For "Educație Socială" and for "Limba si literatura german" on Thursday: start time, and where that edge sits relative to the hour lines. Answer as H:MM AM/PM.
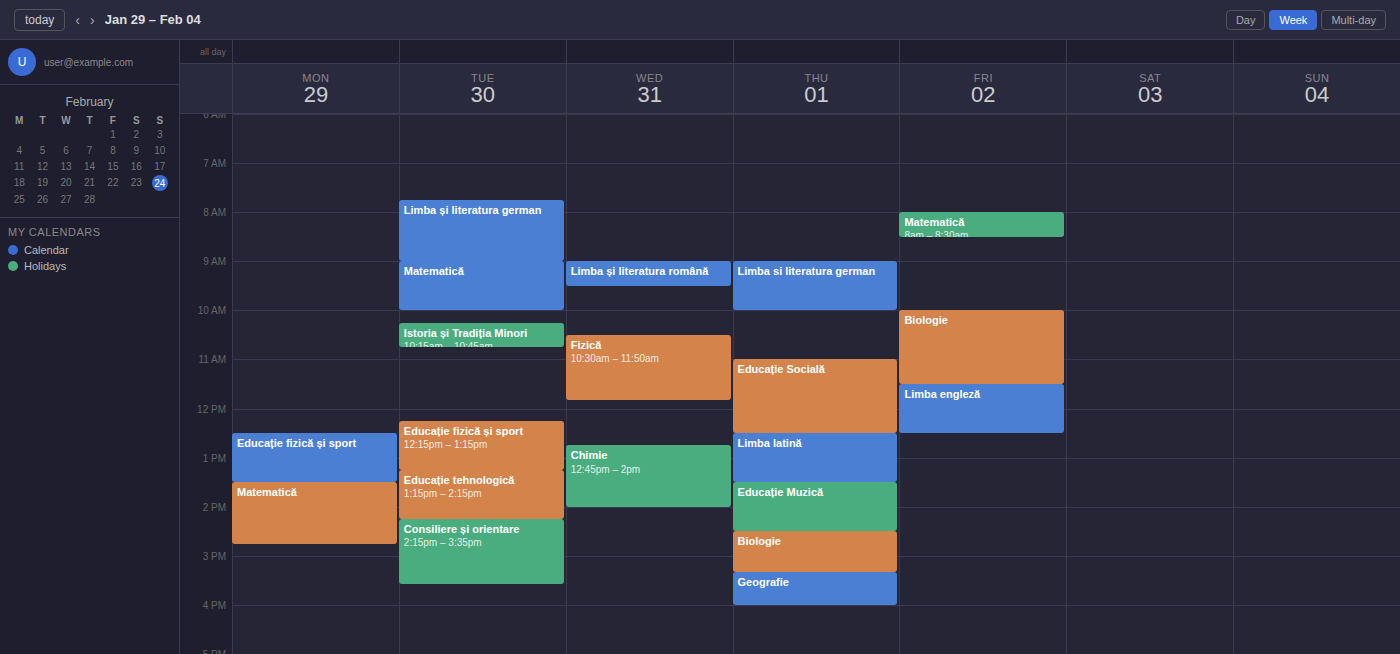
"Educație Socială": 11:00 AM, exactly on the 11 AM line. "Limba si literatura german": 9:00 AM, exactly on the 9 AM line.